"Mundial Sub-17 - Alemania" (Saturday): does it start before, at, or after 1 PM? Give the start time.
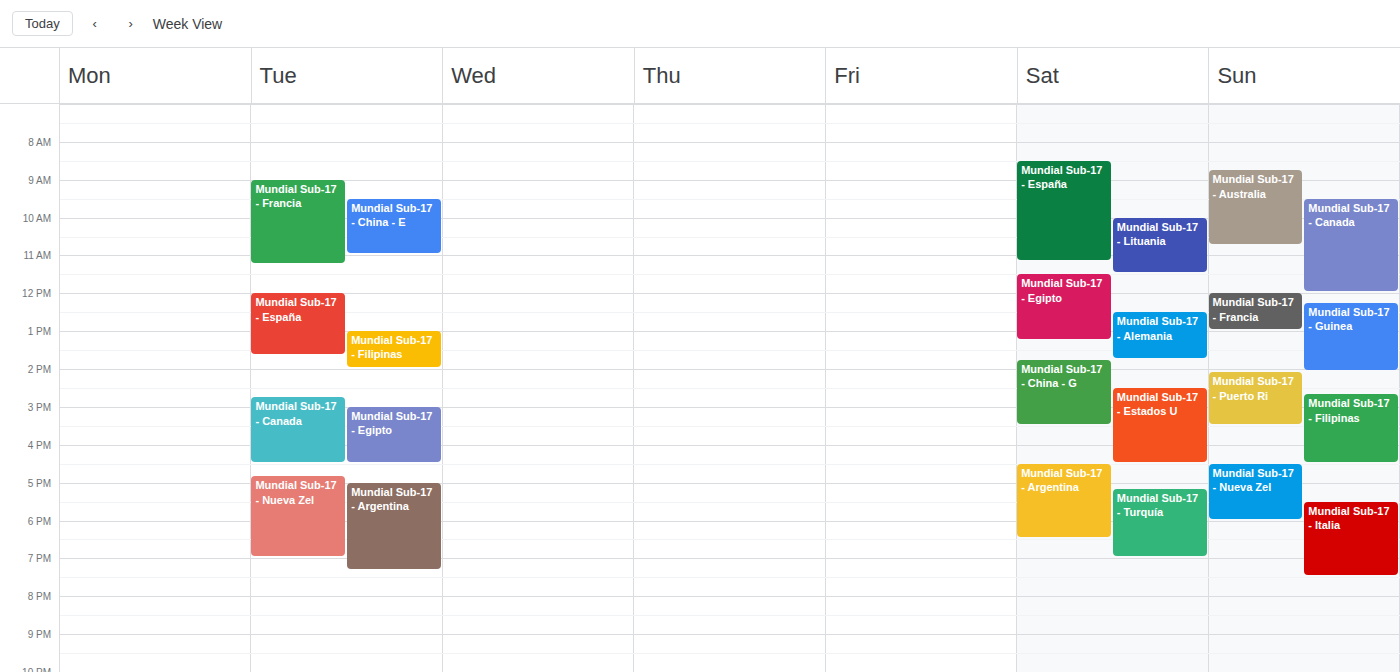
12:30 PM -- before 1 PM, 30 minutes above the 1 PM line.